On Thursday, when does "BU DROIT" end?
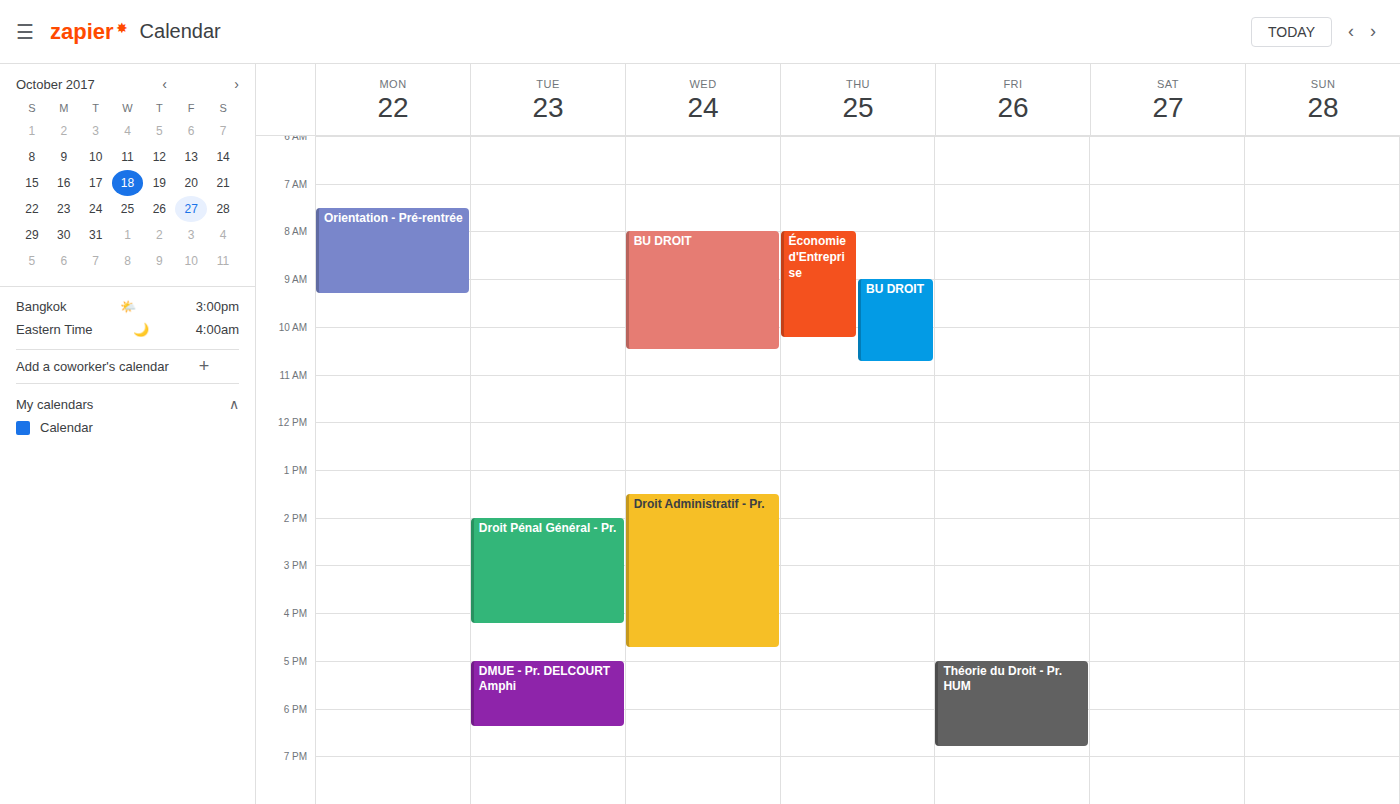
10:45 AM